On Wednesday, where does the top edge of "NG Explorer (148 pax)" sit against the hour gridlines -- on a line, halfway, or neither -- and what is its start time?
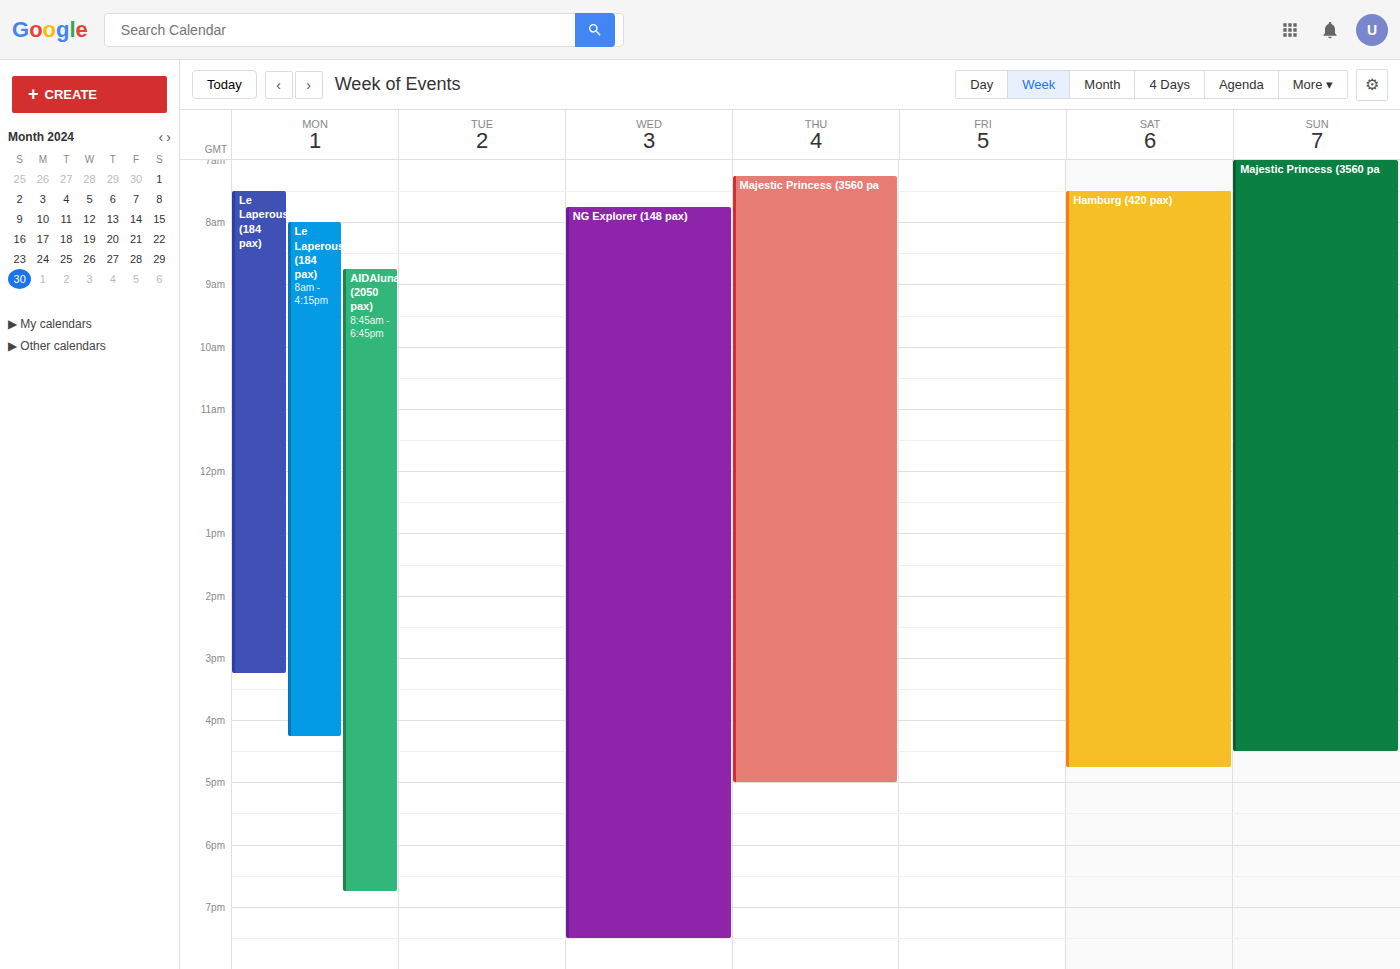
7:45 AM -- neither: three quarters of the way from the 7 AM line to the 8 AM line.